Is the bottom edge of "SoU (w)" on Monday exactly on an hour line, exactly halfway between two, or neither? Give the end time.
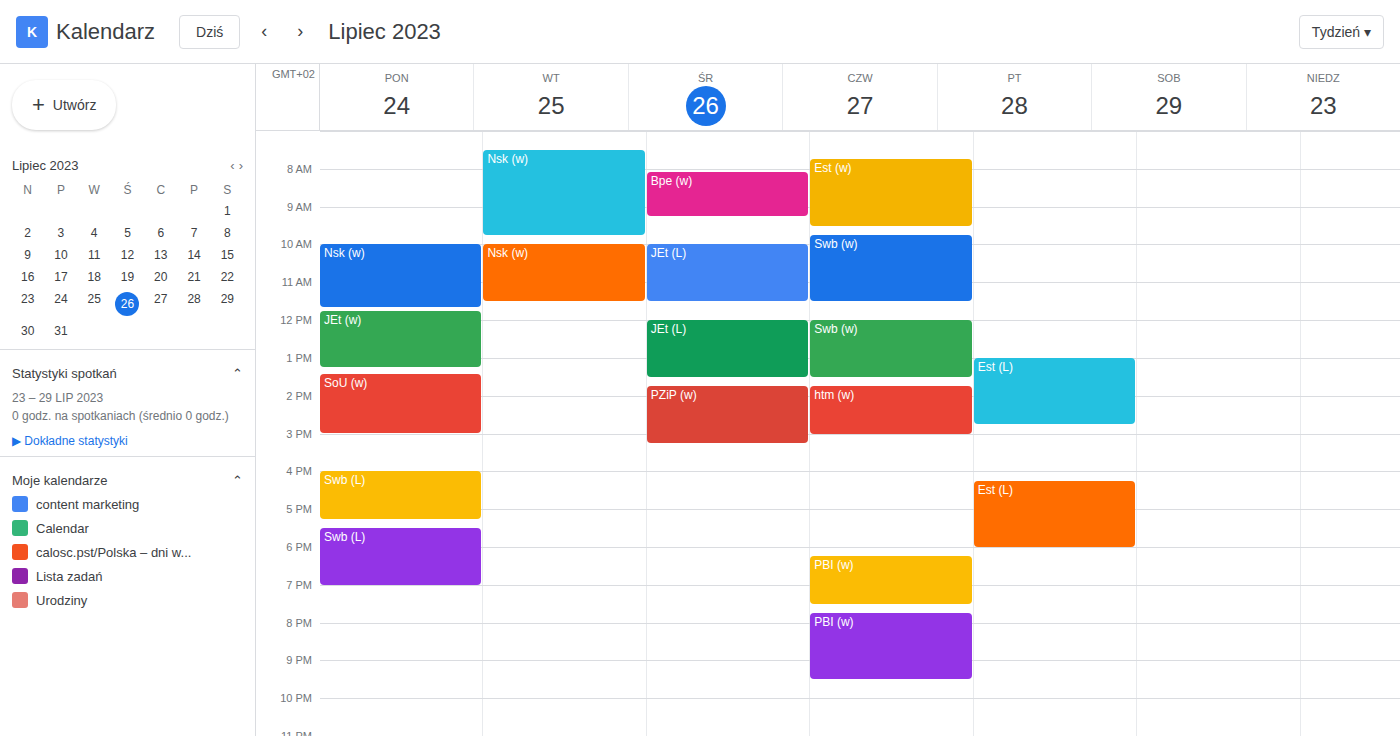
3:00 PM -- exactly on the 3 PM line.